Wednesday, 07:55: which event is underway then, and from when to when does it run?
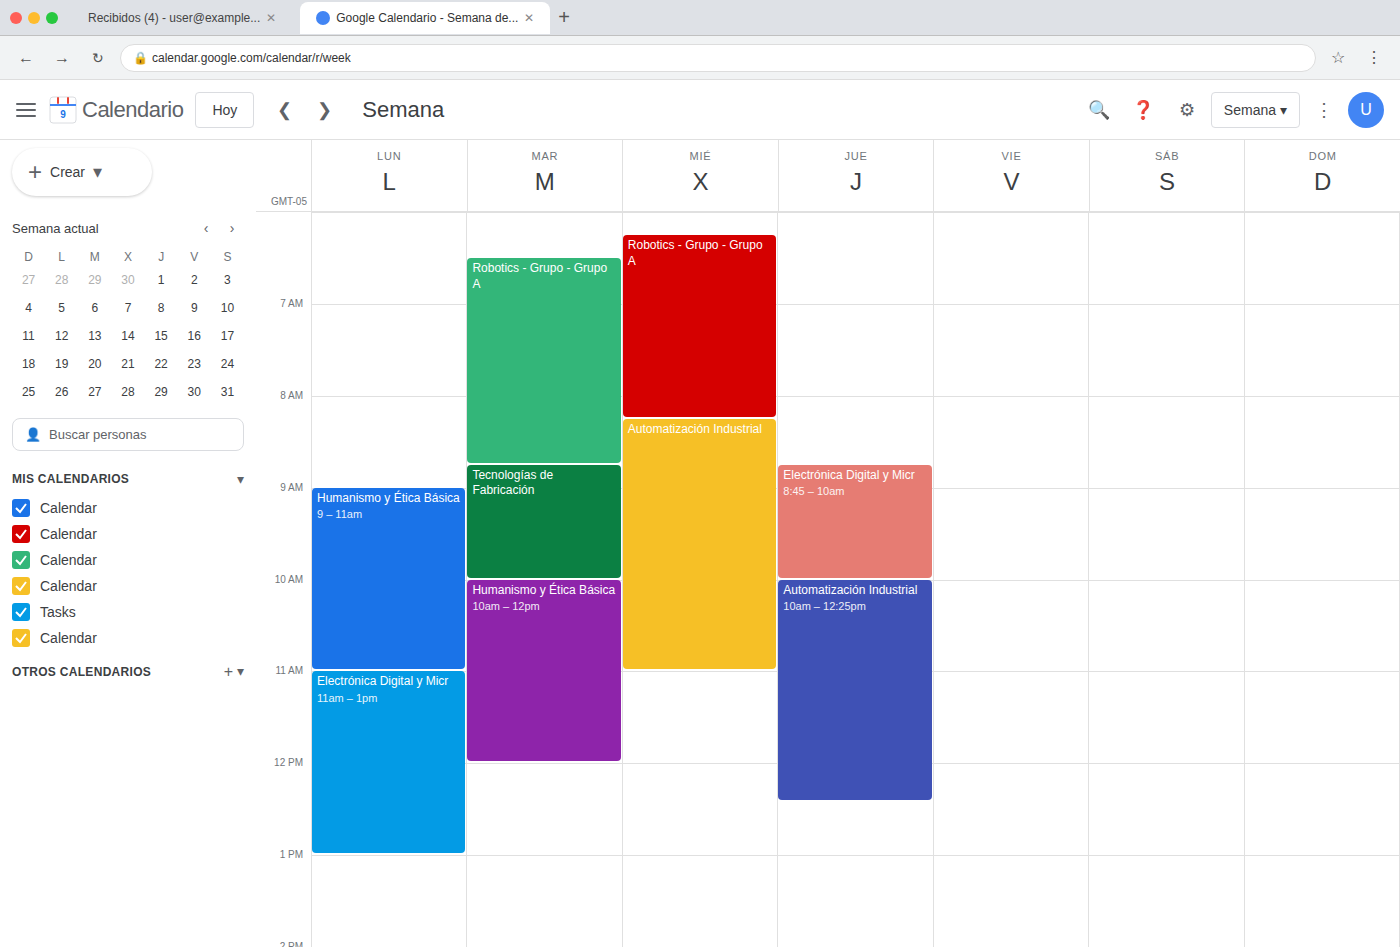
"Robotics - Grupo - Grupo A", 06:15 to 08:15